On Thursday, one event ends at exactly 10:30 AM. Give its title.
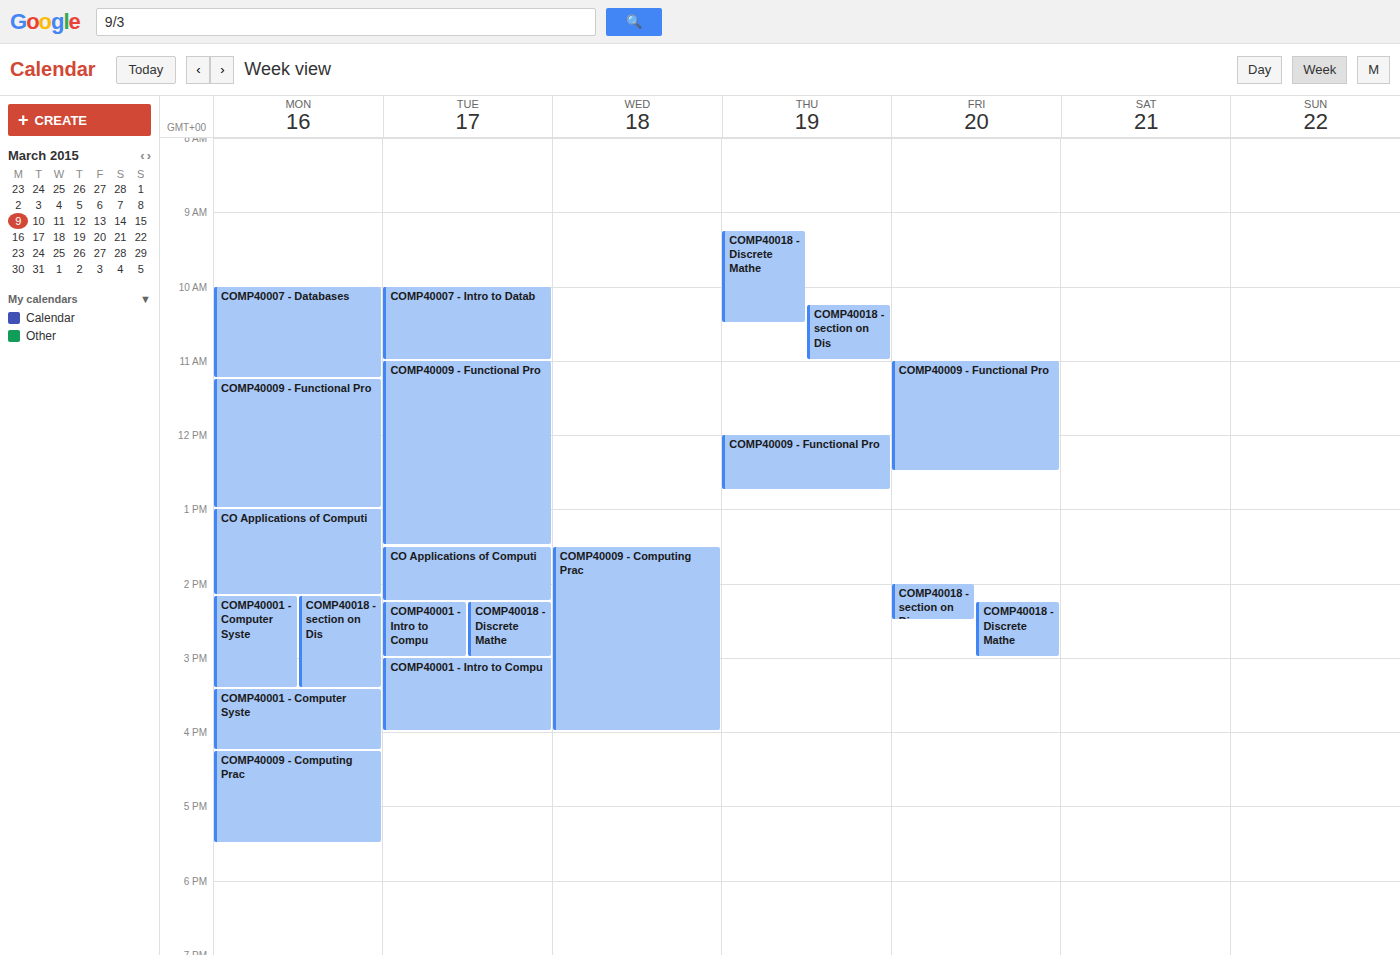
"COMP40018 - Discrete Mathe"